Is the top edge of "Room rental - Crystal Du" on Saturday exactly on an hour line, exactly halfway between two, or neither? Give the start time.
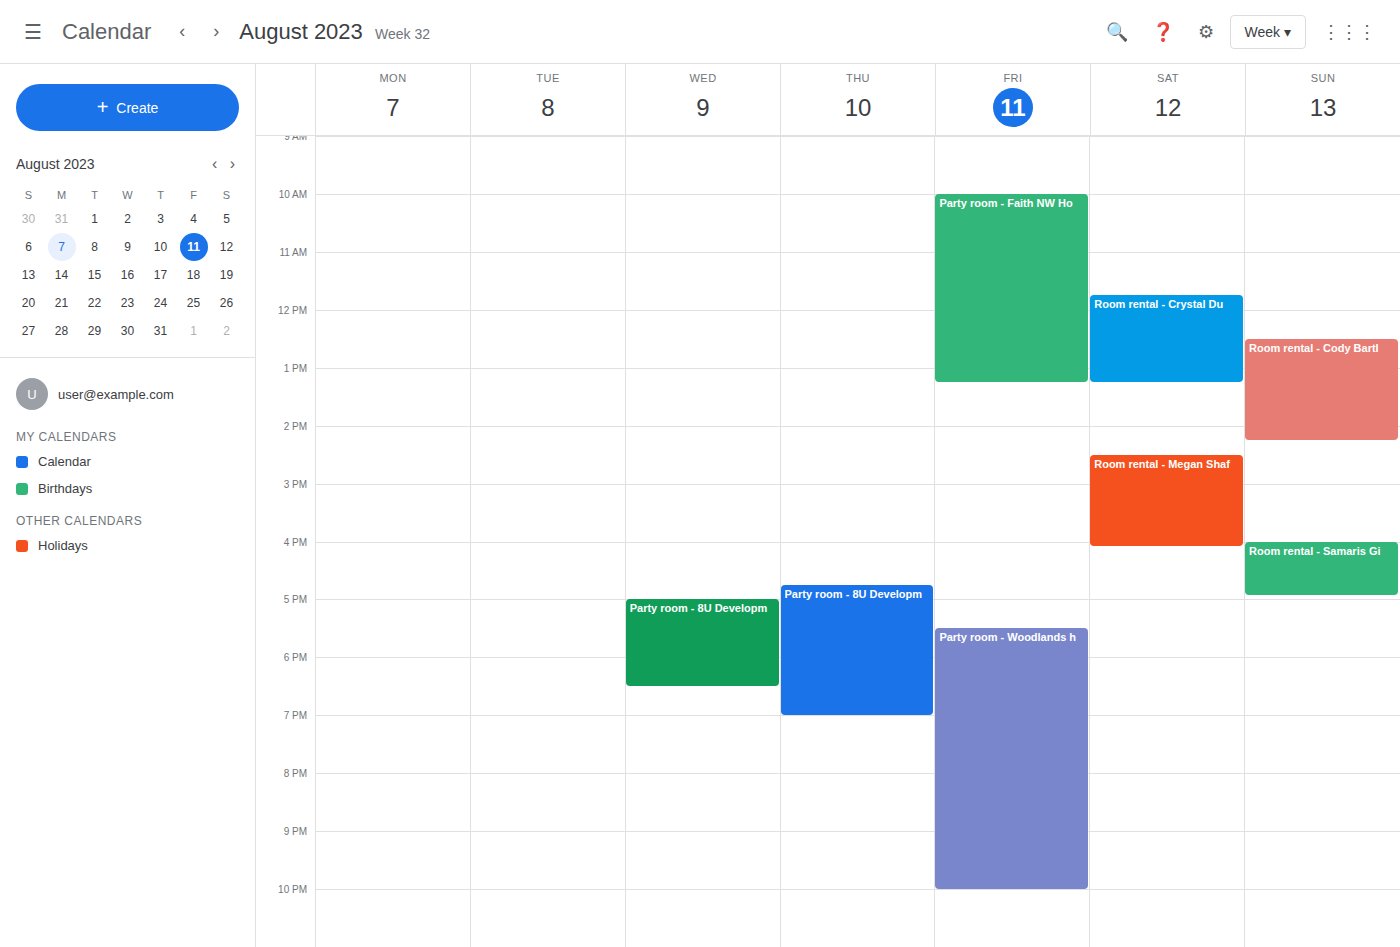
11:45 AM -- neither: three quarters of the way from the 11 AM line to the 12 PM line.